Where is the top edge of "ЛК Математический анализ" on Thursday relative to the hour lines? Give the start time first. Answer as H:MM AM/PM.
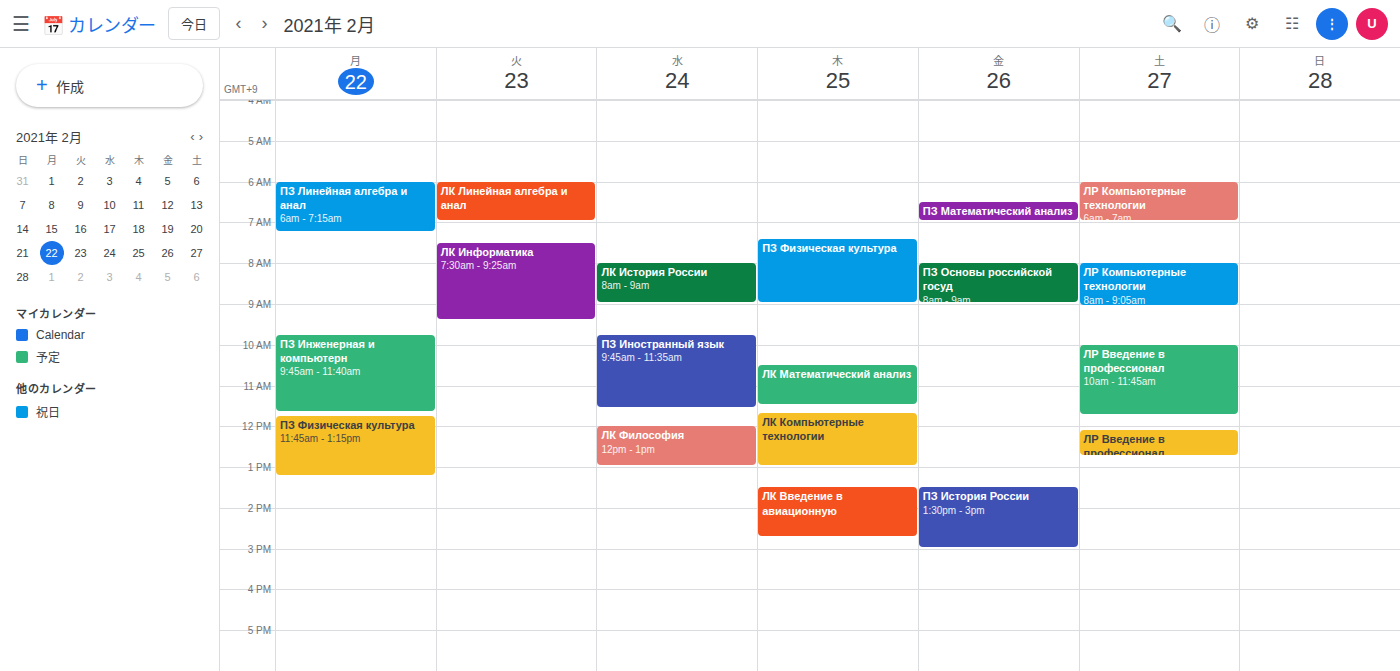
10:30 AM -- halfway between the 10 AM and 11 AM lines.